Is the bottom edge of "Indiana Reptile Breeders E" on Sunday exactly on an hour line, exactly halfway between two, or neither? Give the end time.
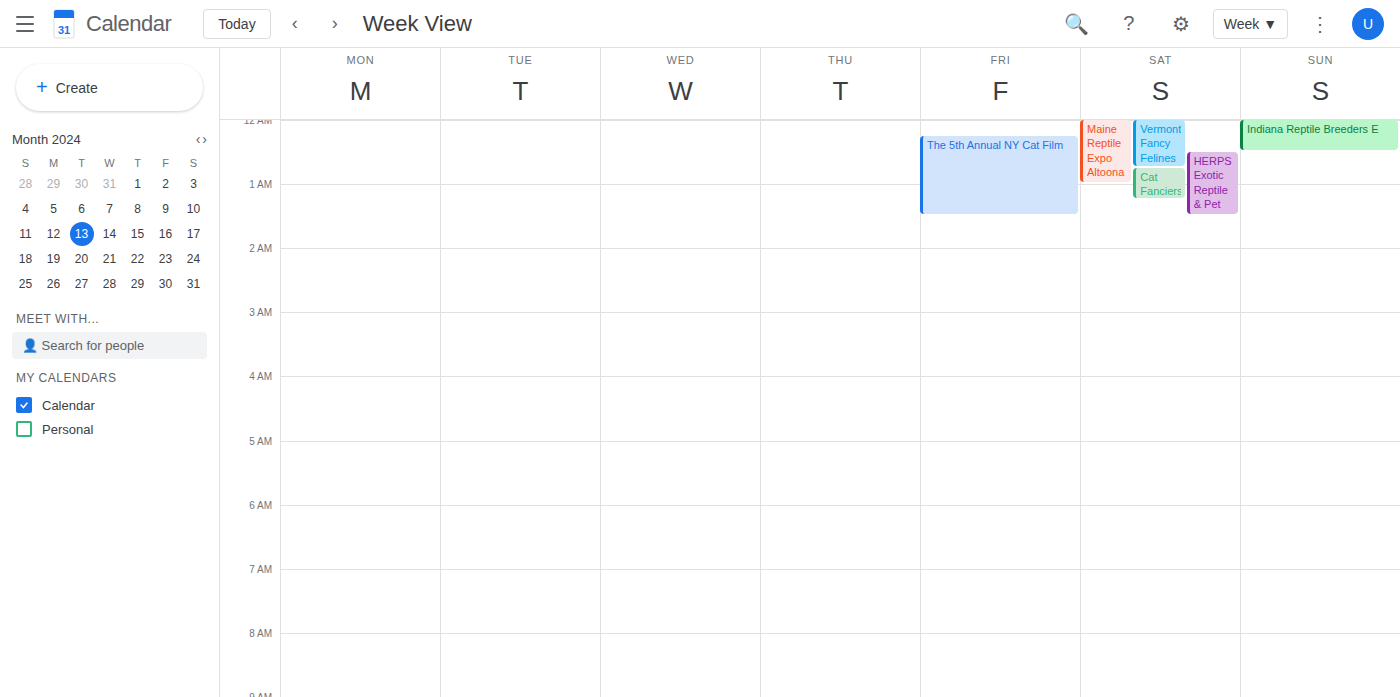
00:30 -- halfway between the 00:00 and 01:00 lines.